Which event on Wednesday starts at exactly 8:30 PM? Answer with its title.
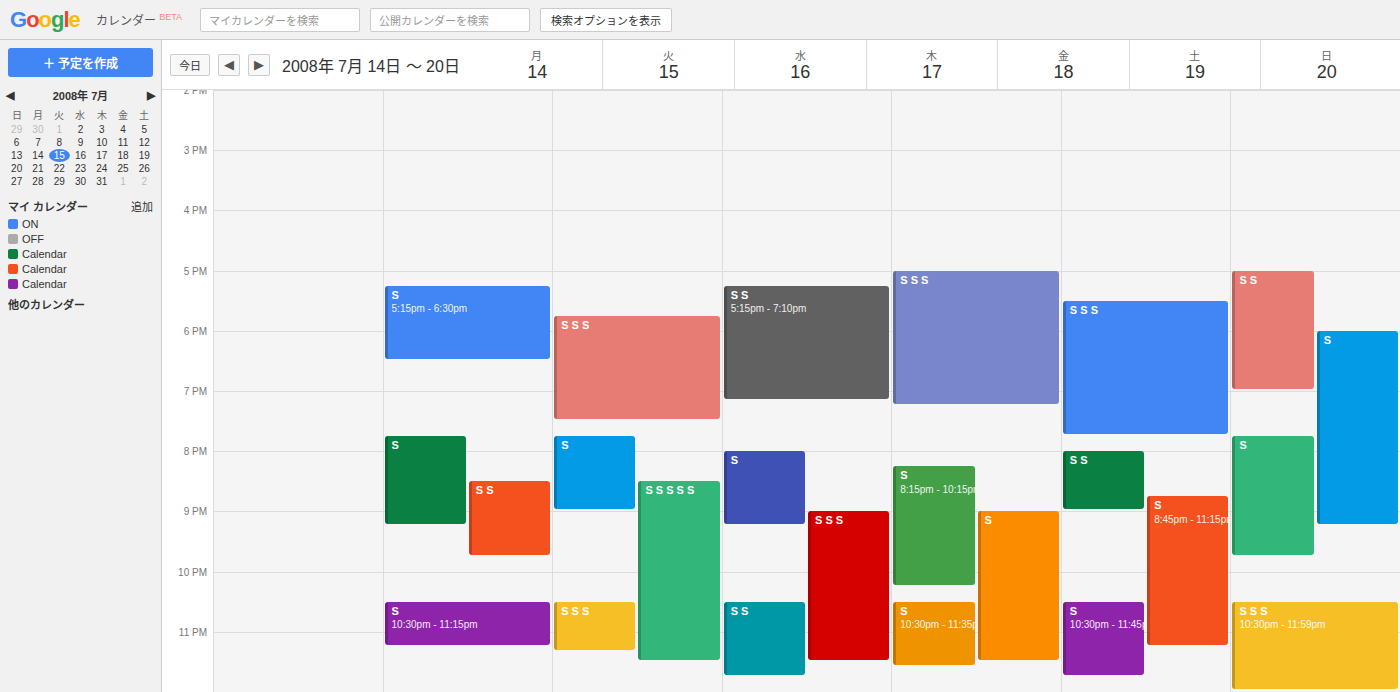
"S S S S S"